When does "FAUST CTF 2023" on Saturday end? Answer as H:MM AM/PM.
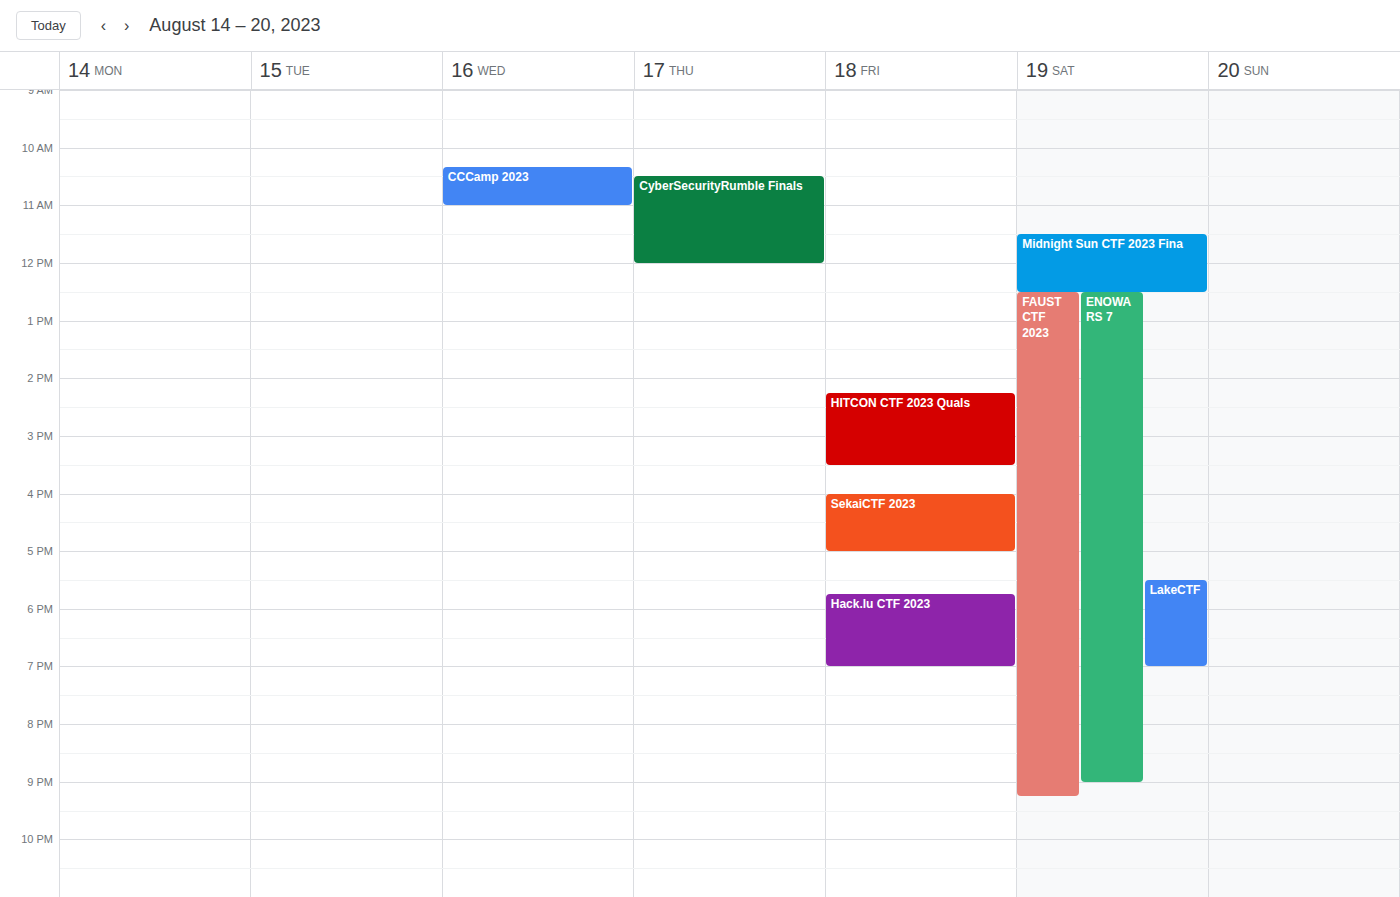
9:15 PM